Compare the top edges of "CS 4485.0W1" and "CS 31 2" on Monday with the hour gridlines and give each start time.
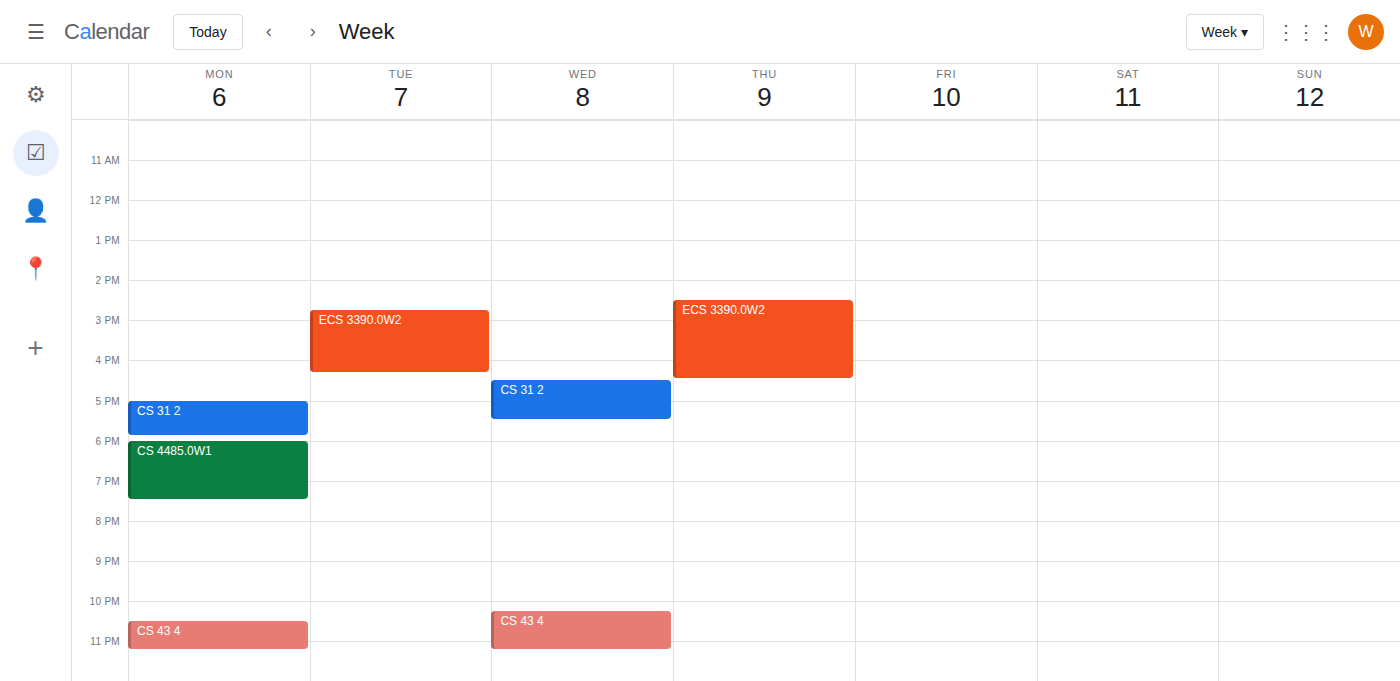
"CS 4485.0W1": 6:00 PM, exactly on the 6 PM line. "CS 31 2": 5:00 PM, exactly on the 5 PM line.